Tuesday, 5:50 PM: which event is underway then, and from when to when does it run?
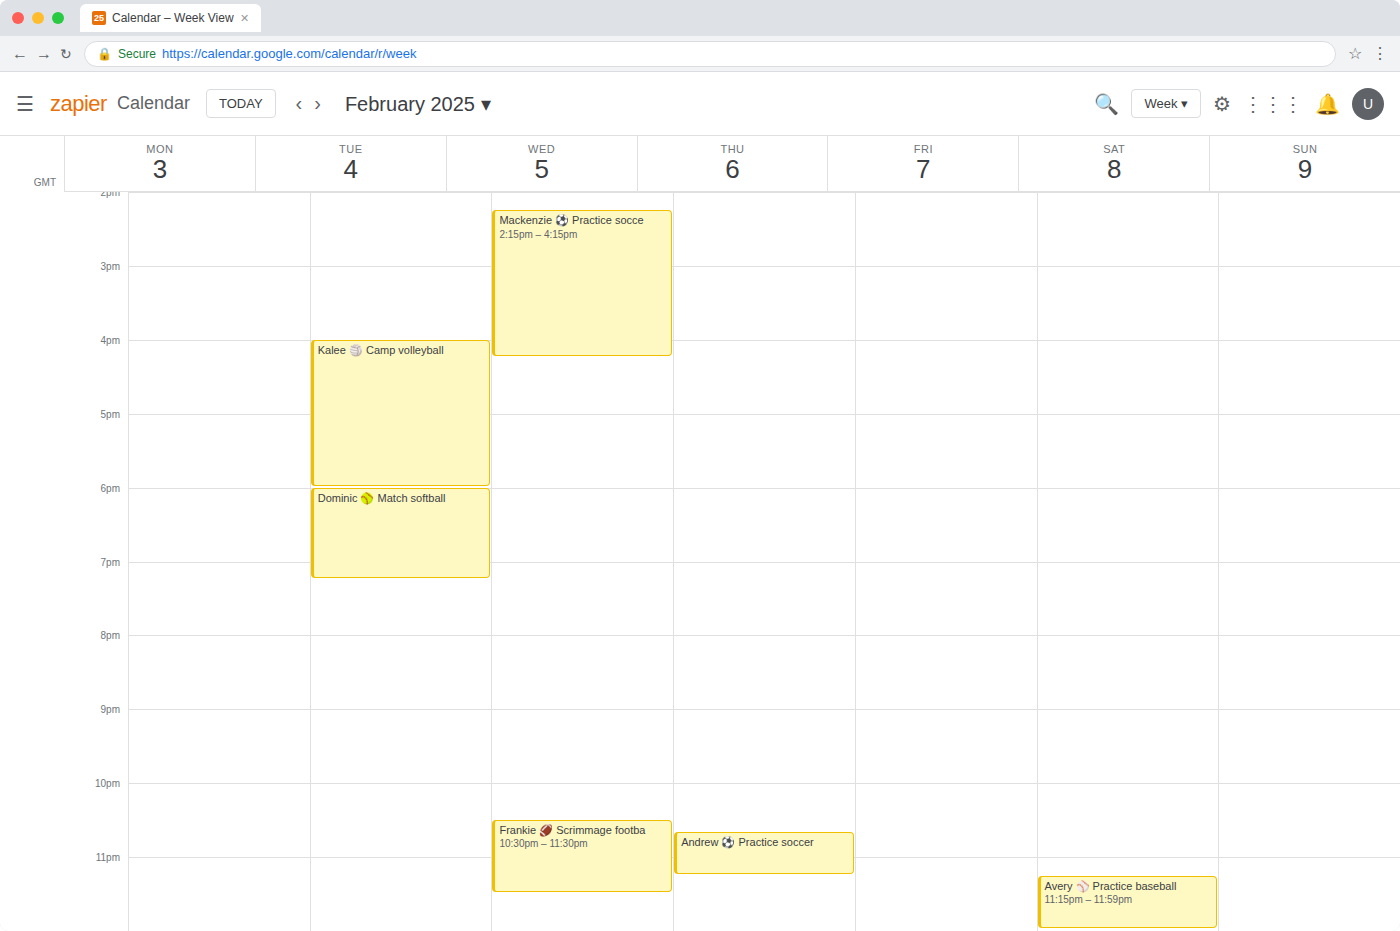
"Kalee 🏐 Camp volleyball", 4:00 PM to 6:00 PM